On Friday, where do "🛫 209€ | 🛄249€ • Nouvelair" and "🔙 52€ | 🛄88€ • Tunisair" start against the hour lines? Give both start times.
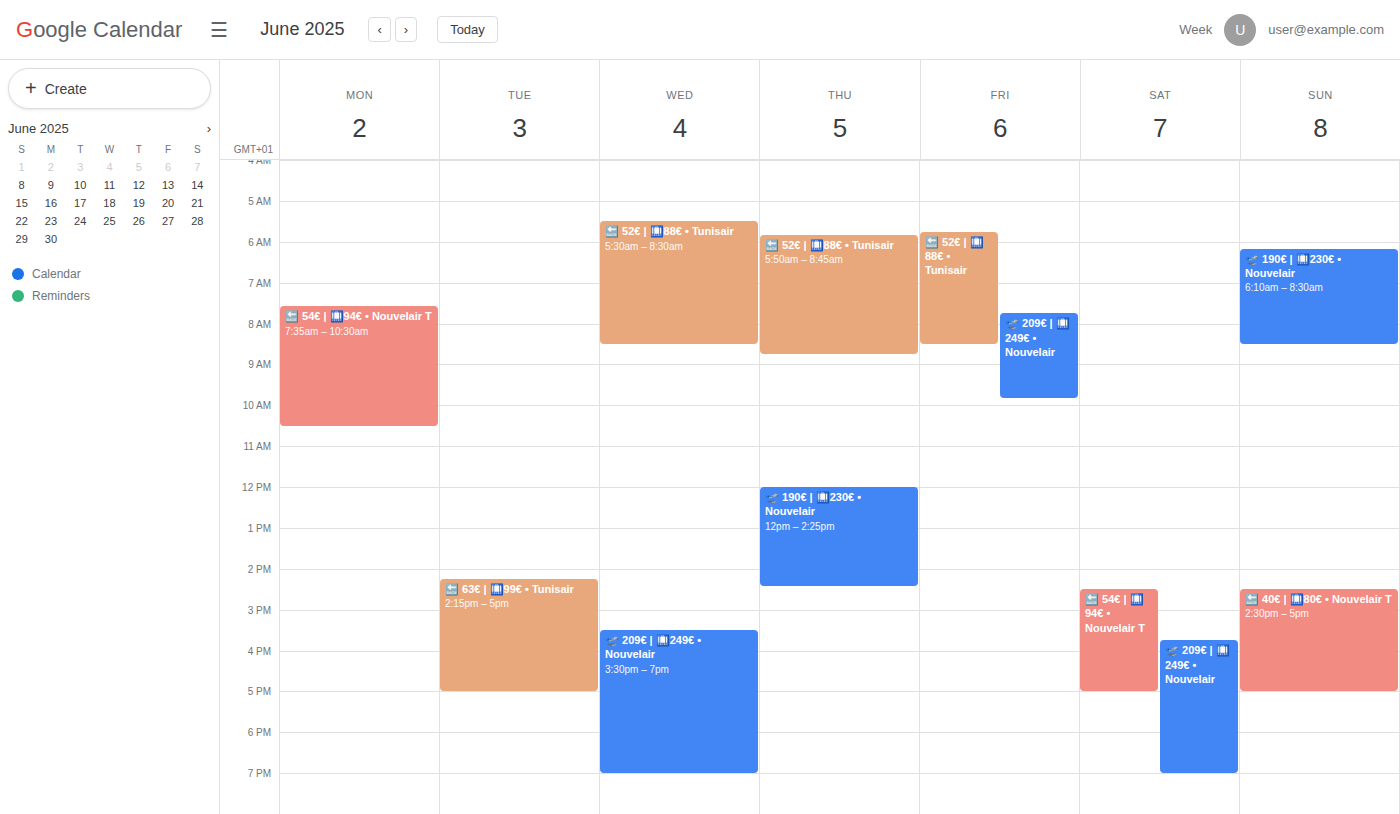
"🛫 209€ | 🛄249€ • Nouvelair": 7:45 AM, neither: three quarters of the way from the 7 AM line to the 8 AM line. "🔙 52€ | 🛄88€ • Tunisair": 5:45 AM, neither: three quarters of the way from the 5 AM line to the 6 AM line.